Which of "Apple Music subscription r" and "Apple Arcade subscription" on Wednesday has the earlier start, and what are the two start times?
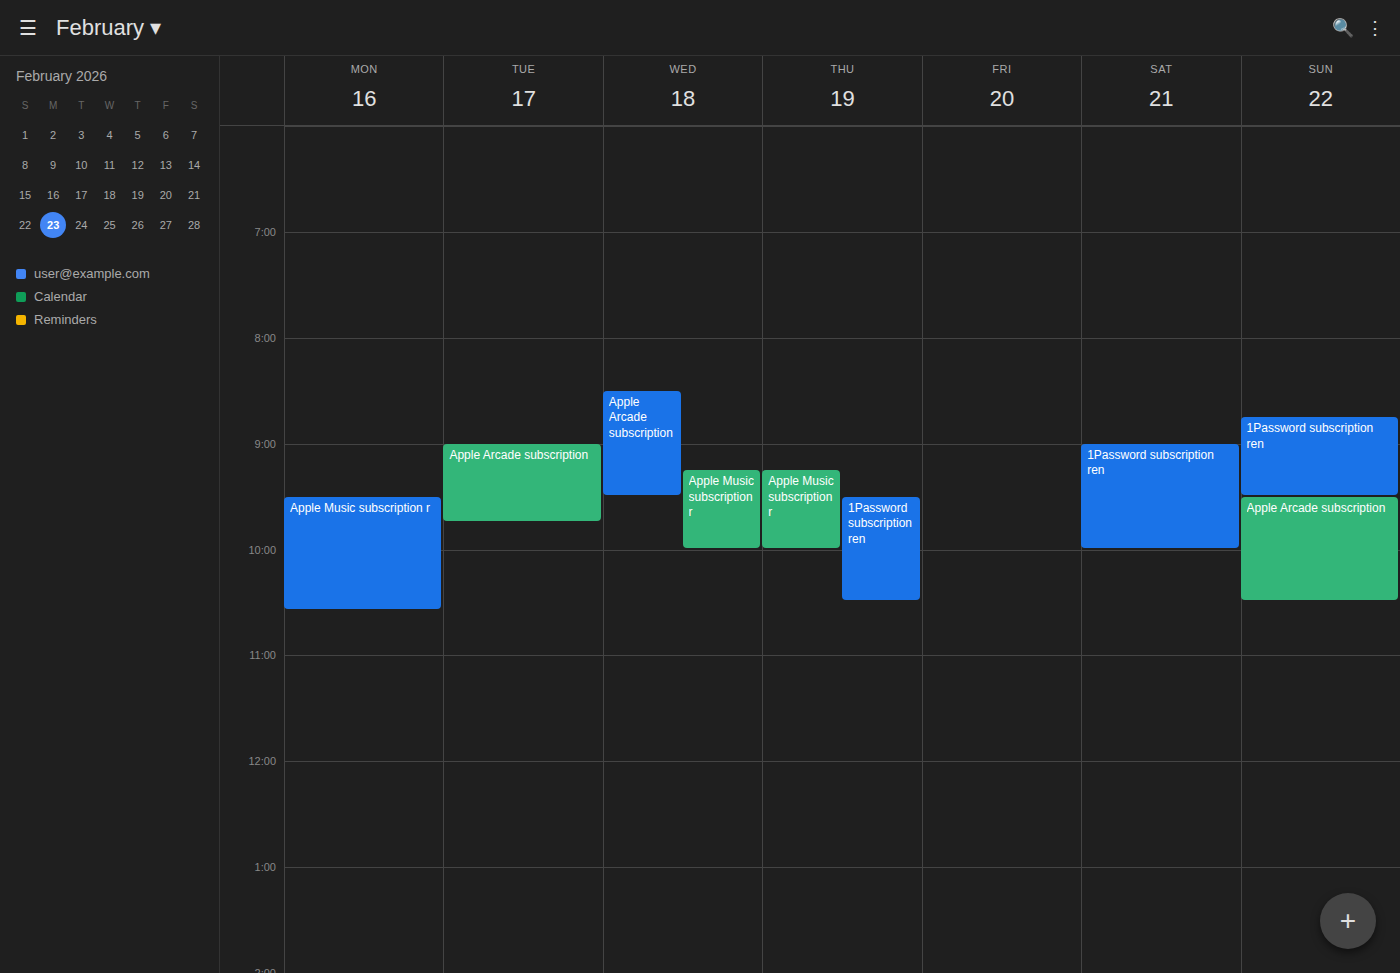
"Apple Arcade subscription" 8:30 AM; "Apple Music subscription r" 9:15 AM.